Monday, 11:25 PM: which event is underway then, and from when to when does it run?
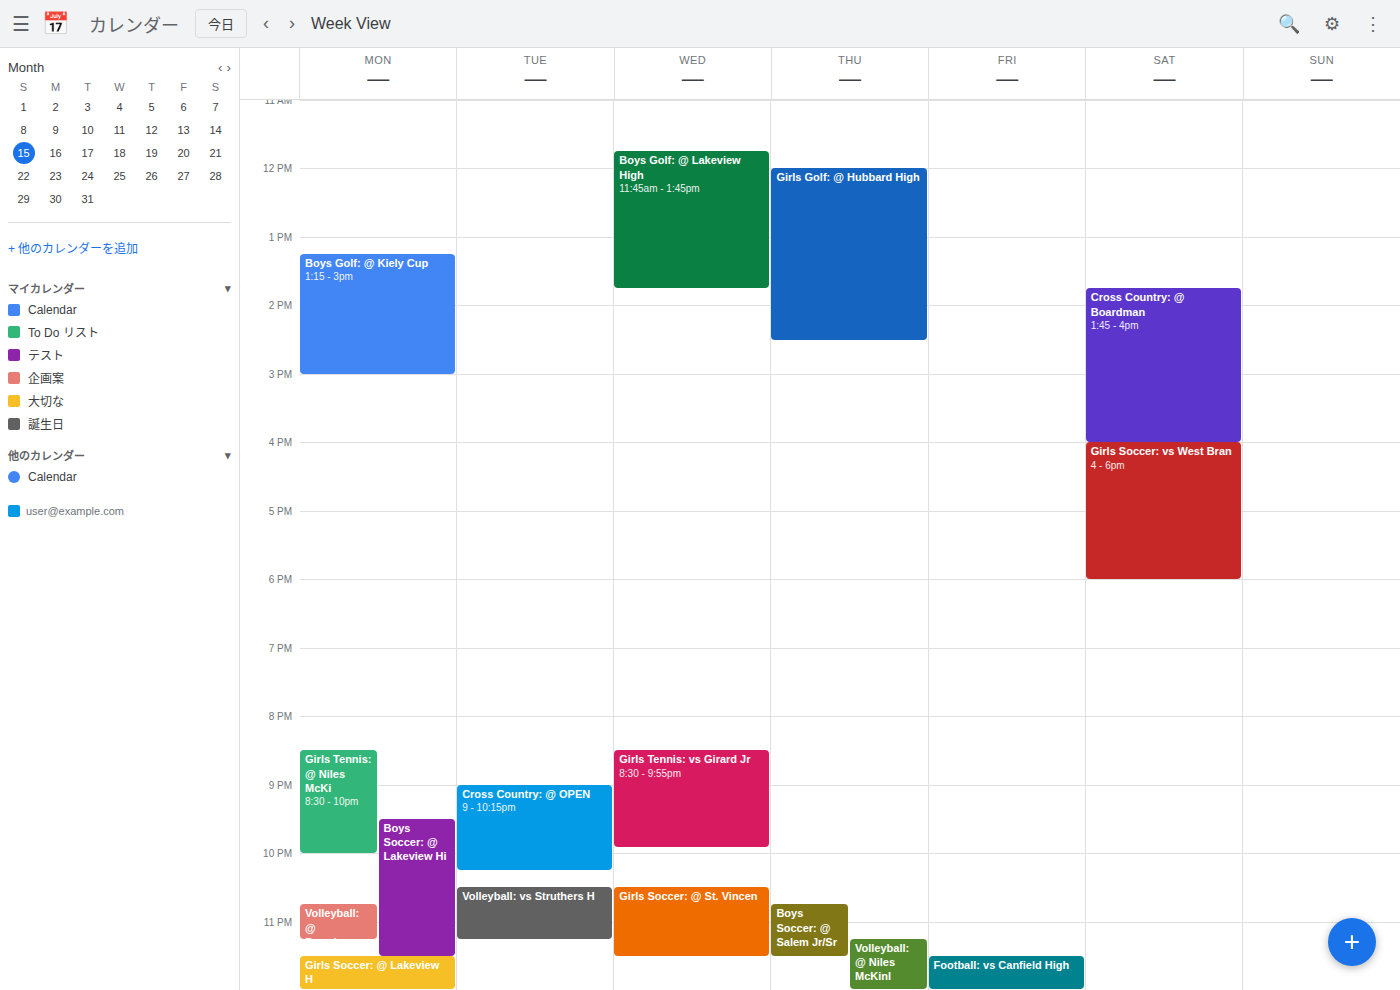
"Boys Soccer: @ Lakeview Hi", 9:30 PM to 11:30 PM